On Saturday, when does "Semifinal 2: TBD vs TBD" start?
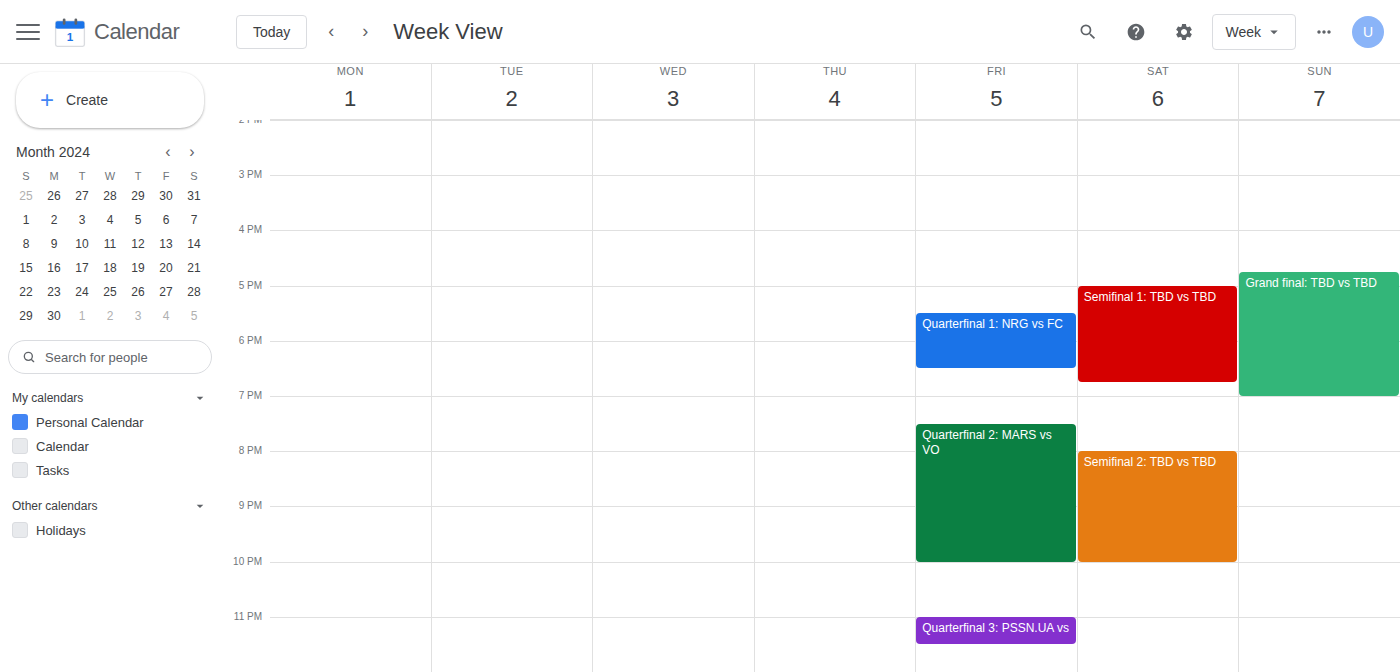
8:00 PM